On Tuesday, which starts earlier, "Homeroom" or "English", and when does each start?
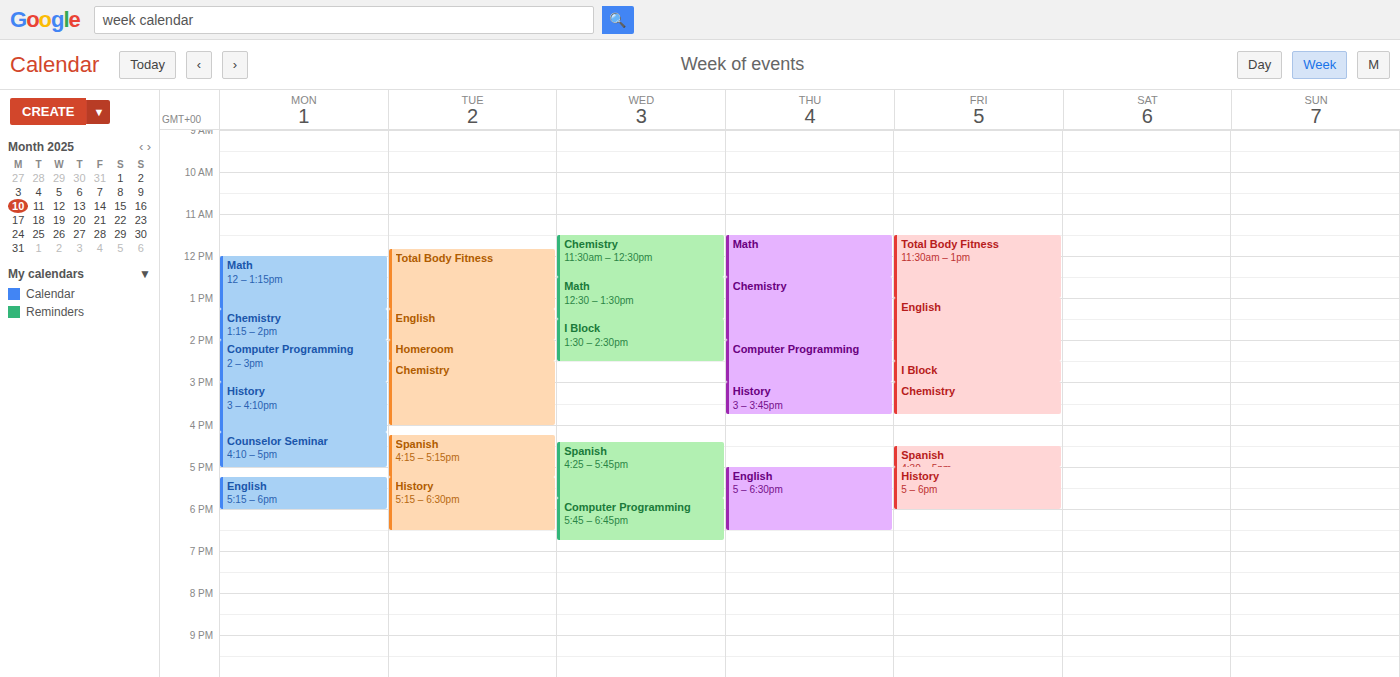
"English" 1:15 PM; "Homeroom" 2:00 PM.